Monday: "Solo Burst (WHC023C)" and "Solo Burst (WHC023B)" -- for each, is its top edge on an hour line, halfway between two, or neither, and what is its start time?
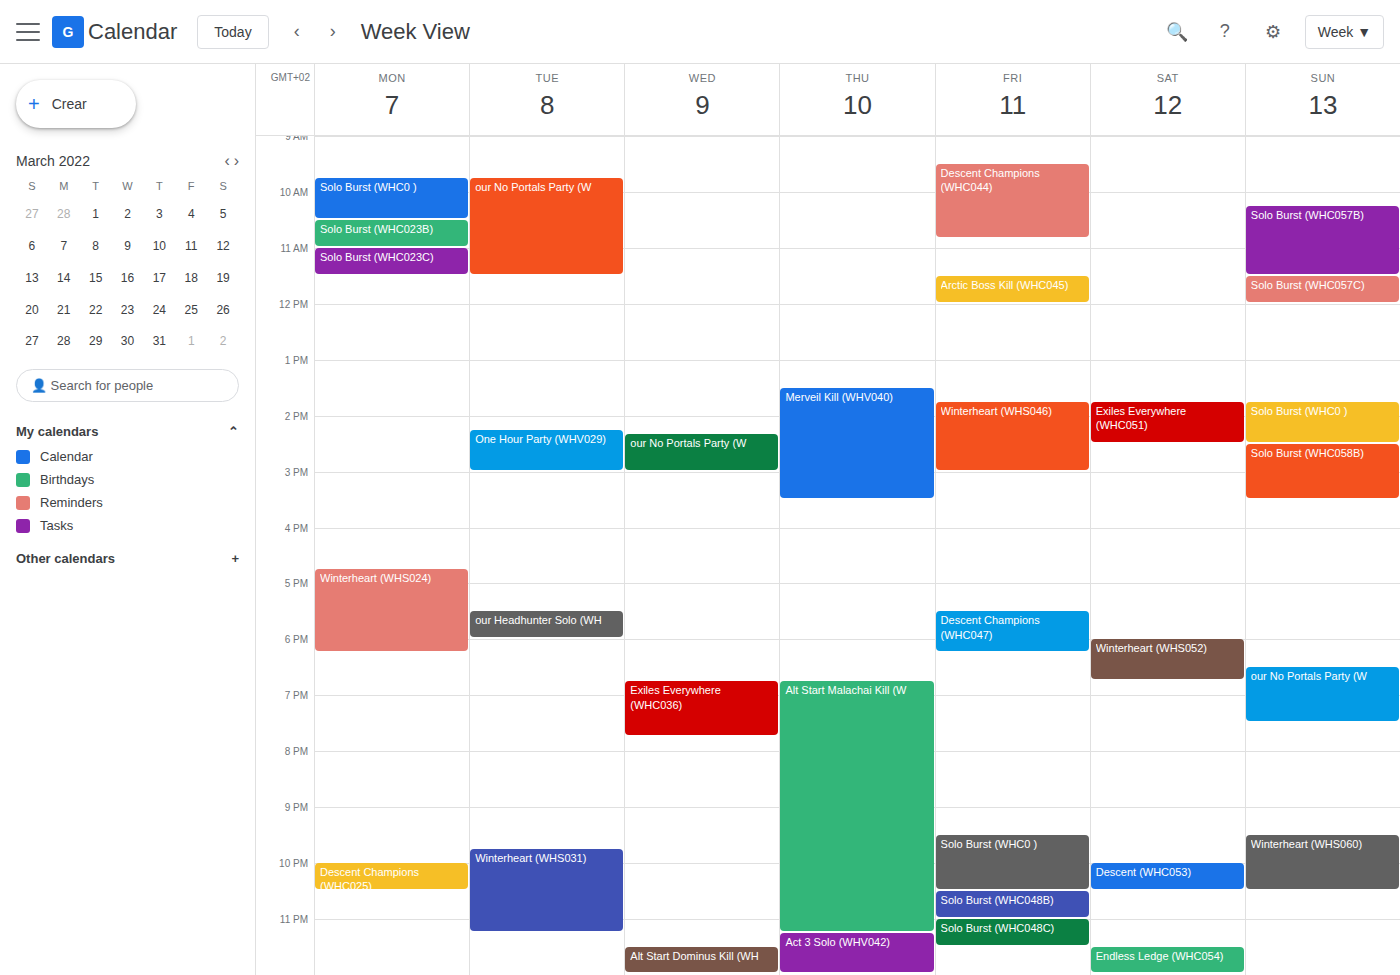
"Solo Burst (WHC023C)": 11:00 AM, exactly on the 11 AM line. "Solo Burst (WHC023B)": 10:30 AM, halfway between the 10 AM and 11 AM lines.